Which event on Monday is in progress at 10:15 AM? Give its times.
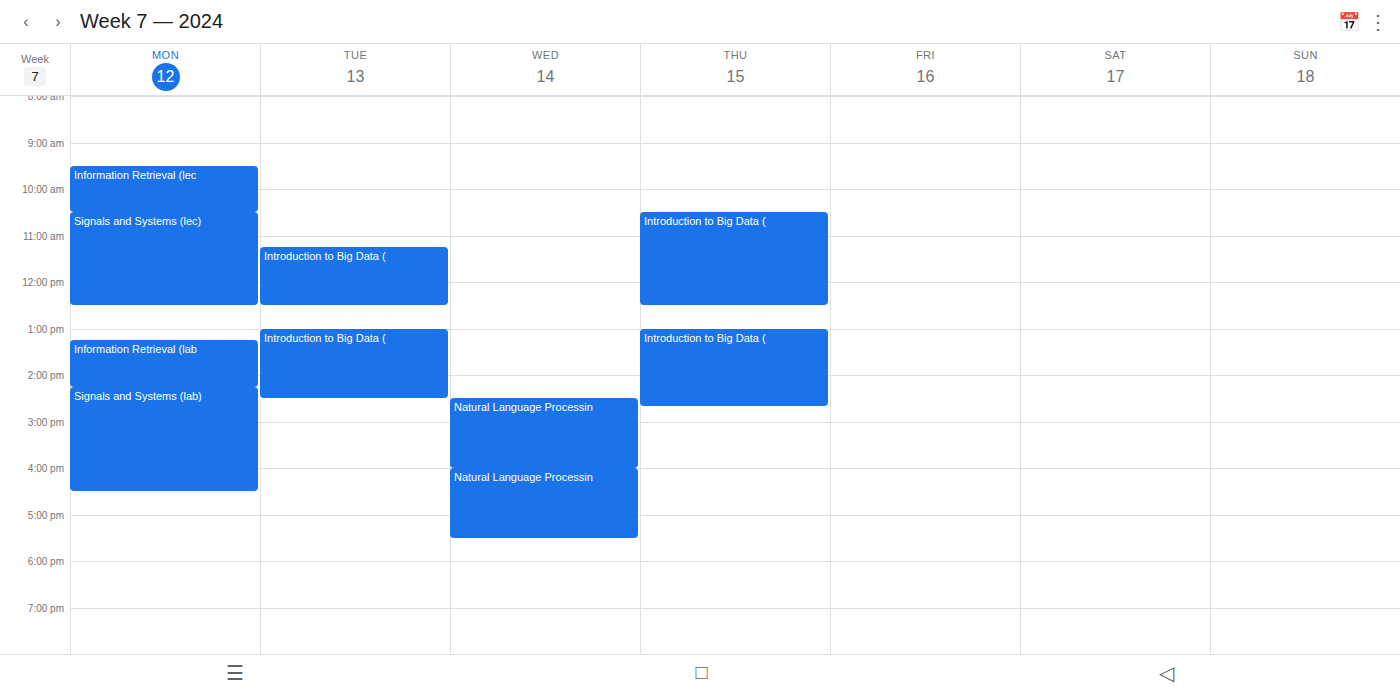
"Information Retrieval (lec", 9:30 AM to 10:30 AM